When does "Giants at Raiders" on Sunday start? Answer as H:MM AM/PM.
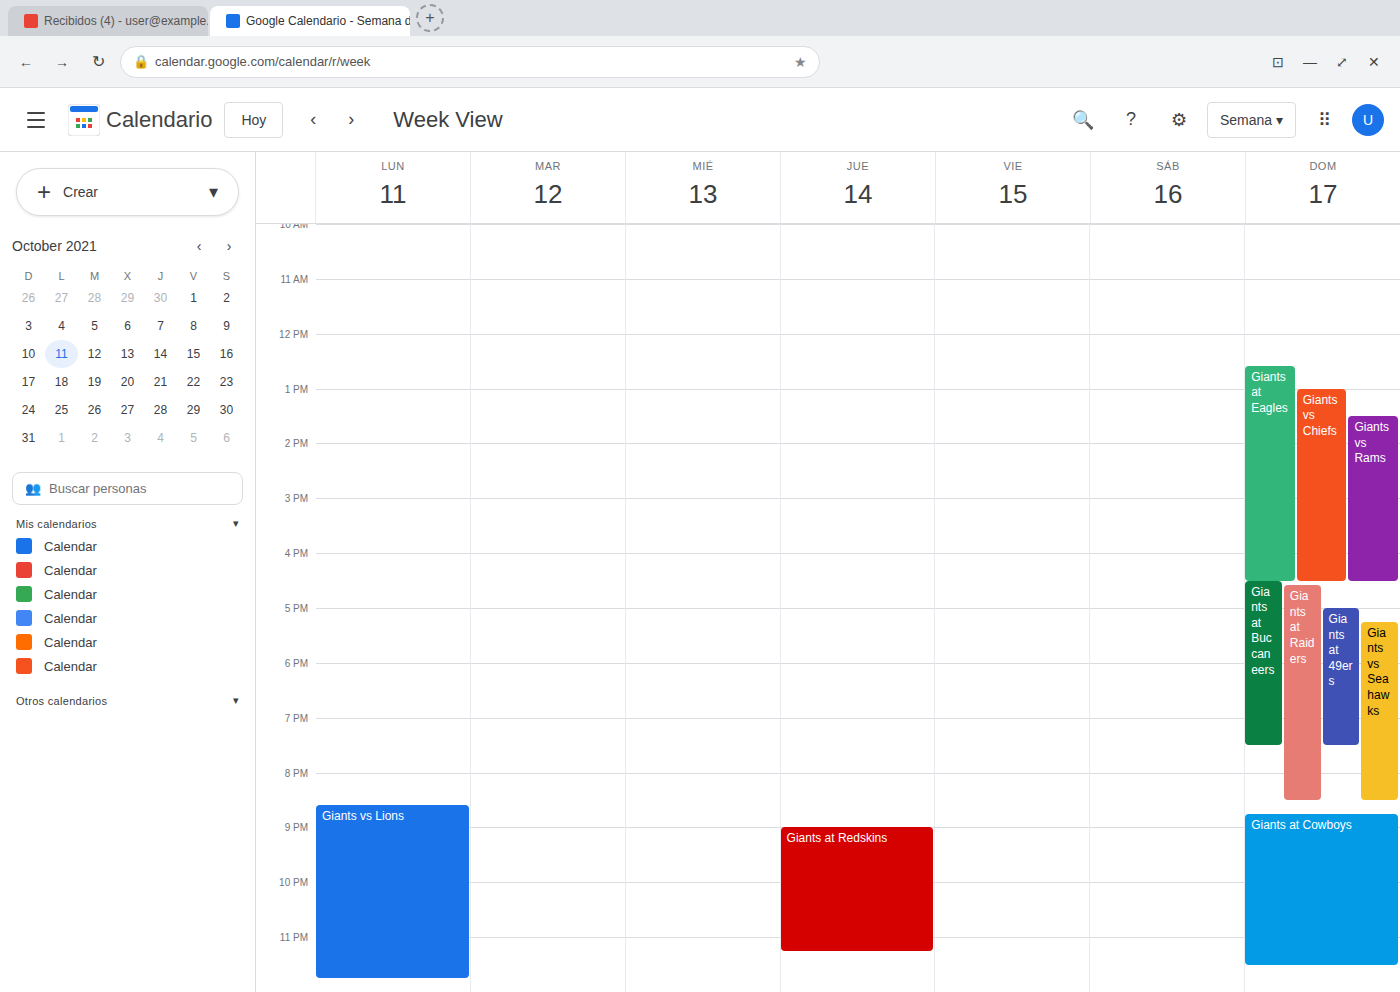
4:35 PM